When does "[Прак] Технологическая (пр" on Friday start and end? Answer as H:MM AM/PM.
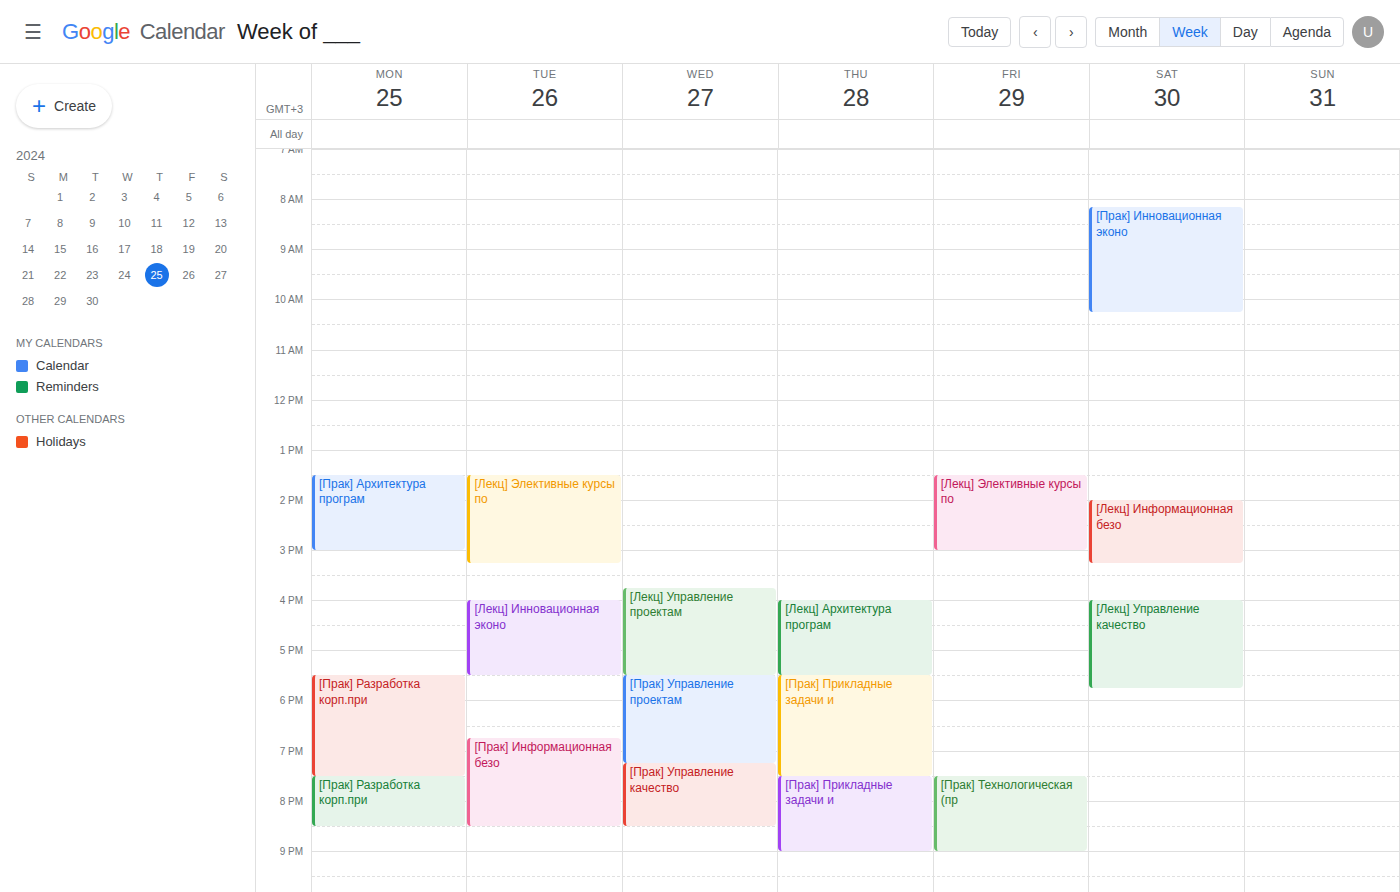
7:30 PM to 9:00 PM